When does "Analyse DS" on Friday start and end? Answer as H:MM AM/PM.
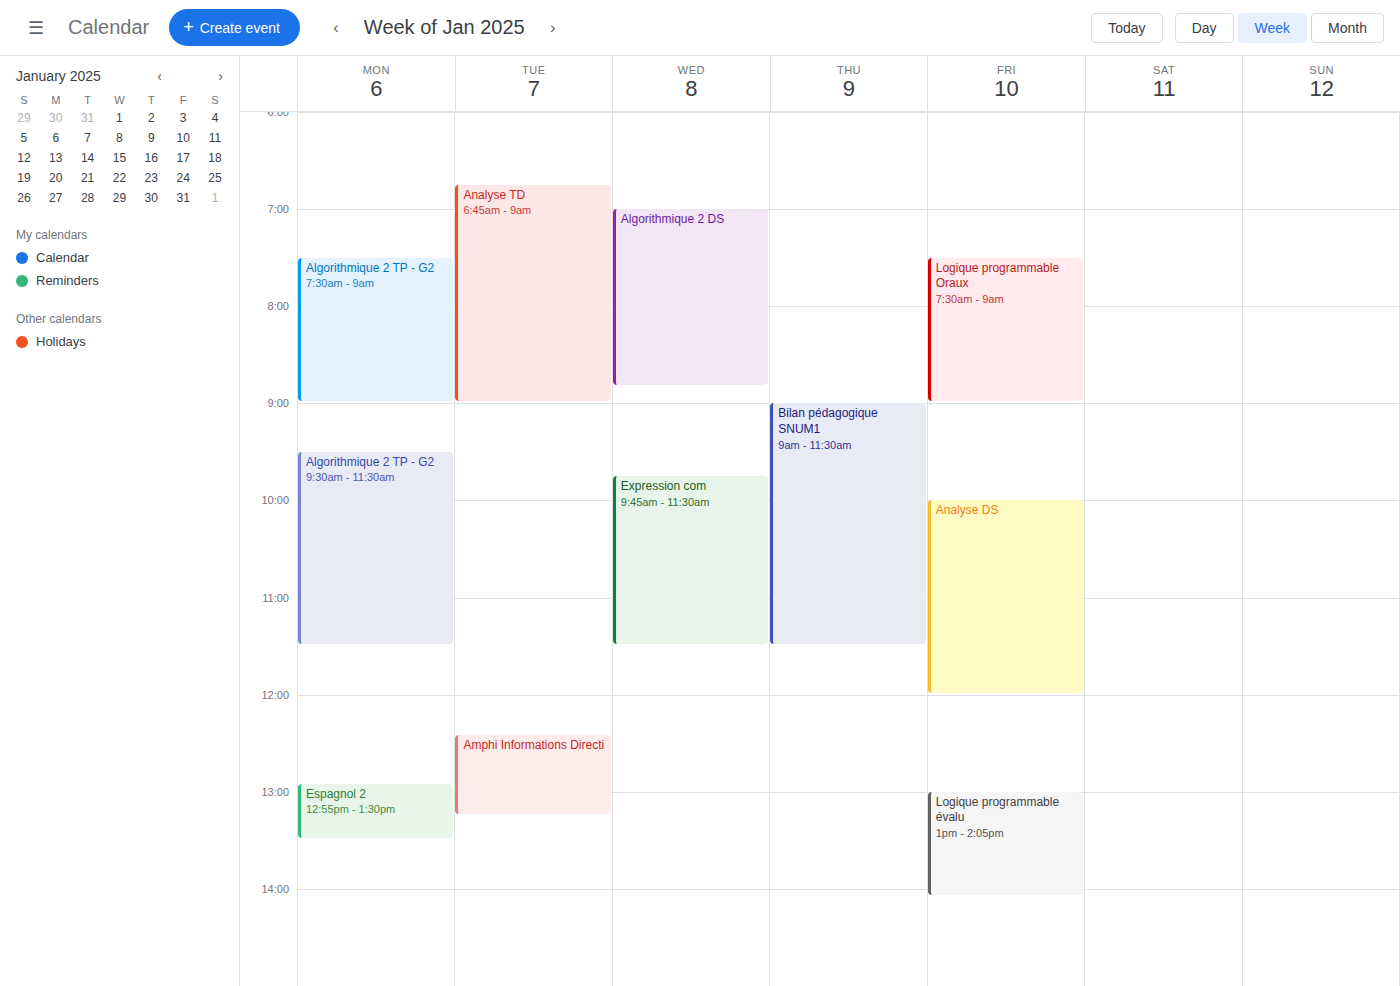
10:00 AM to 12:00 PM